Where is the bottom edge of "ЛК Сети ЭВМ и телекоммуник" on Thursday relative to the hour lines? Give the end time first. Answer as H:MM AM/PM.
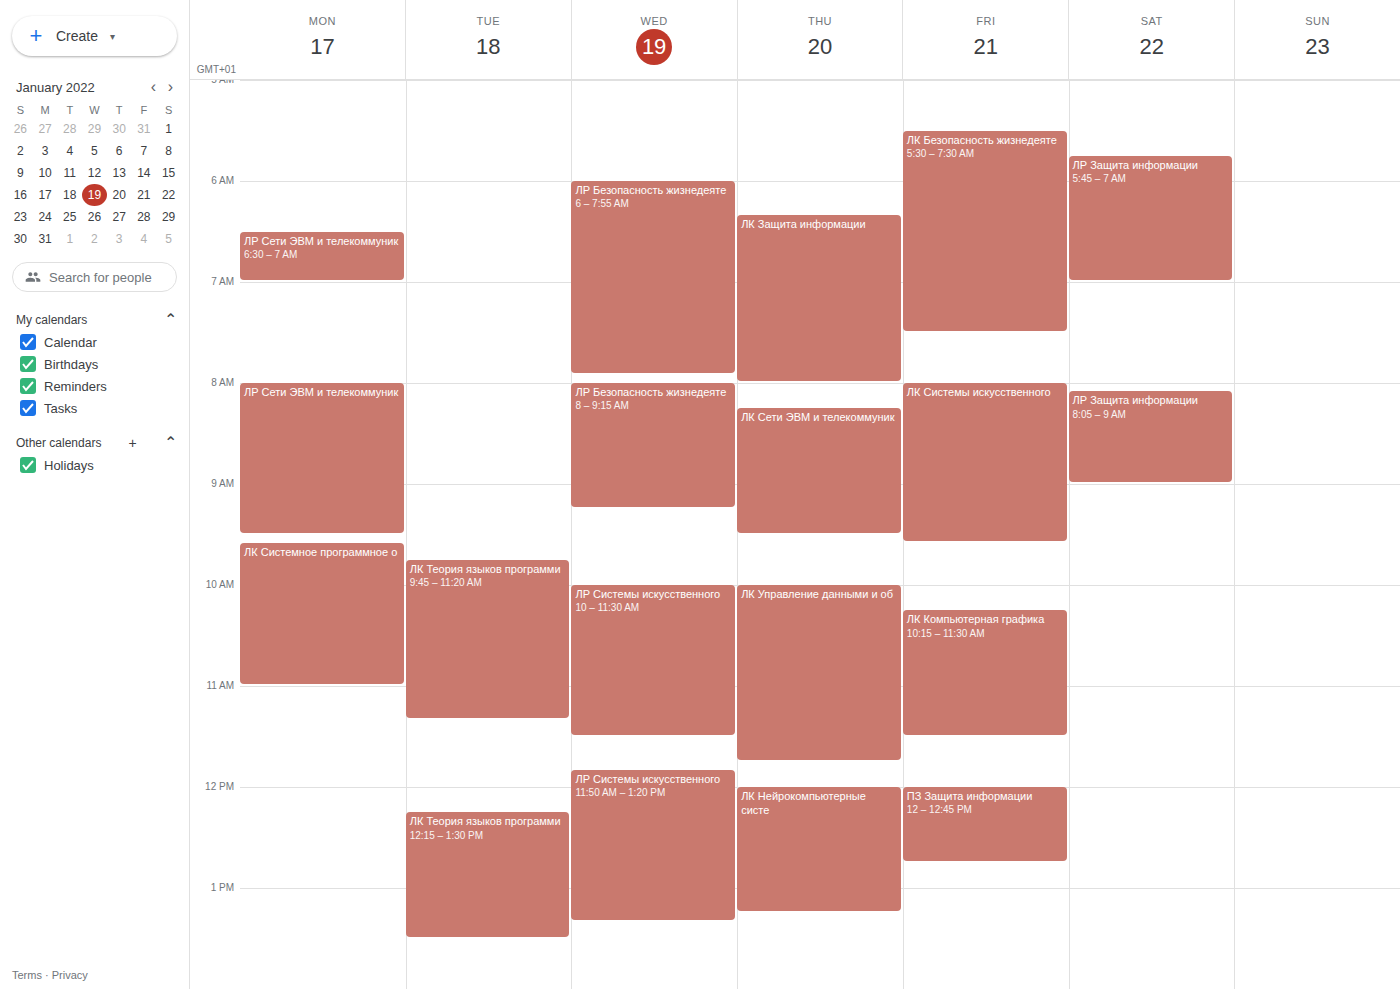
9:30 AM -- halfway between the 9 AM and 10 AM lines.